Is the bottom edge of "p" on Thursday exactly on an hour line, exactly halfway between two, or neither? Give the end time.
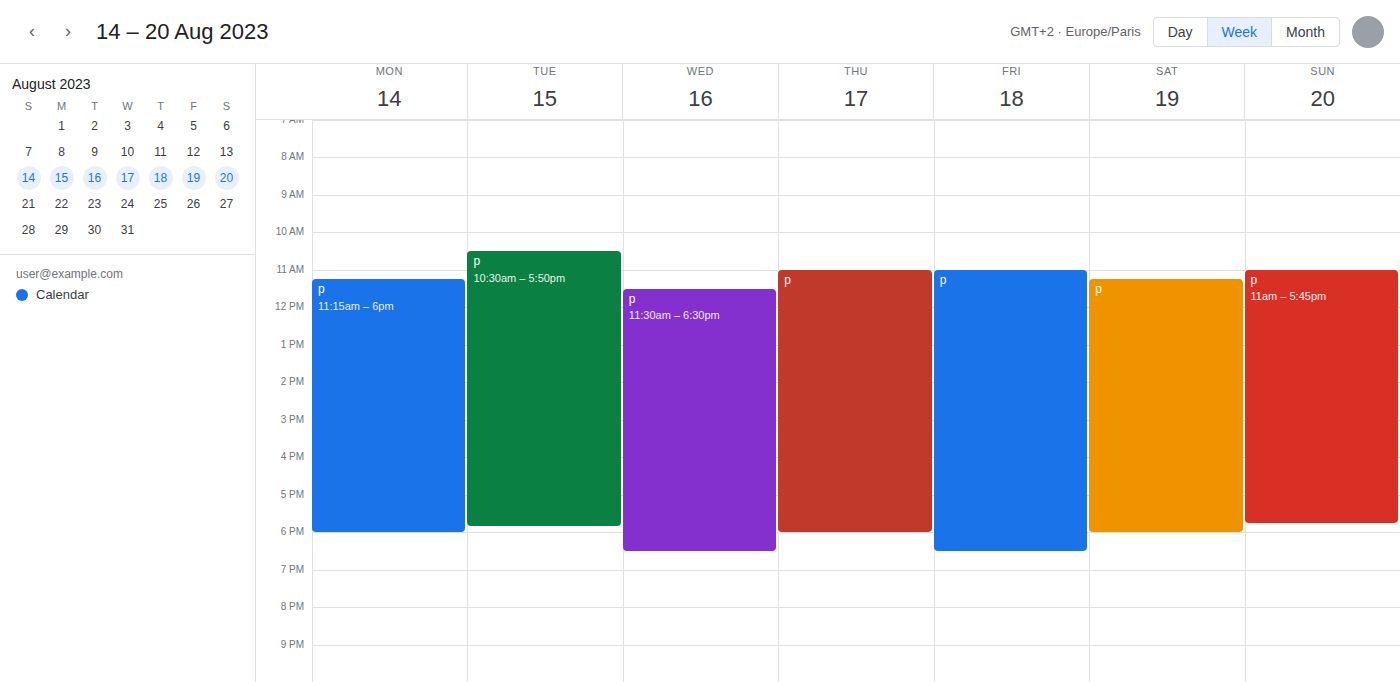
6:00 PM -- exactly on the 6 PM line.